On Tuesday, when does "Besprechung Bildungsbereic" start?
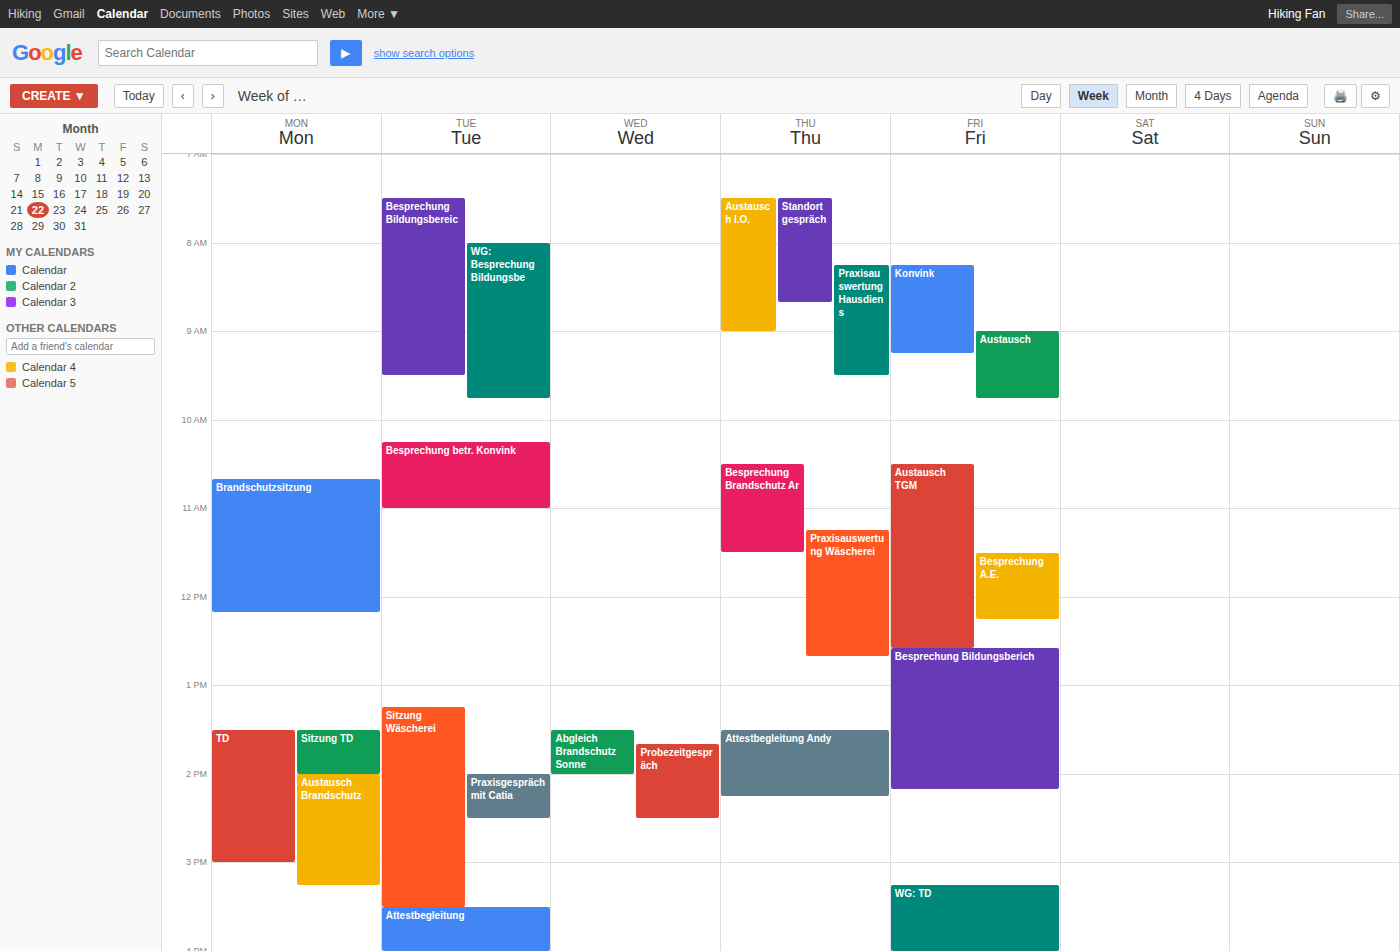
07:30